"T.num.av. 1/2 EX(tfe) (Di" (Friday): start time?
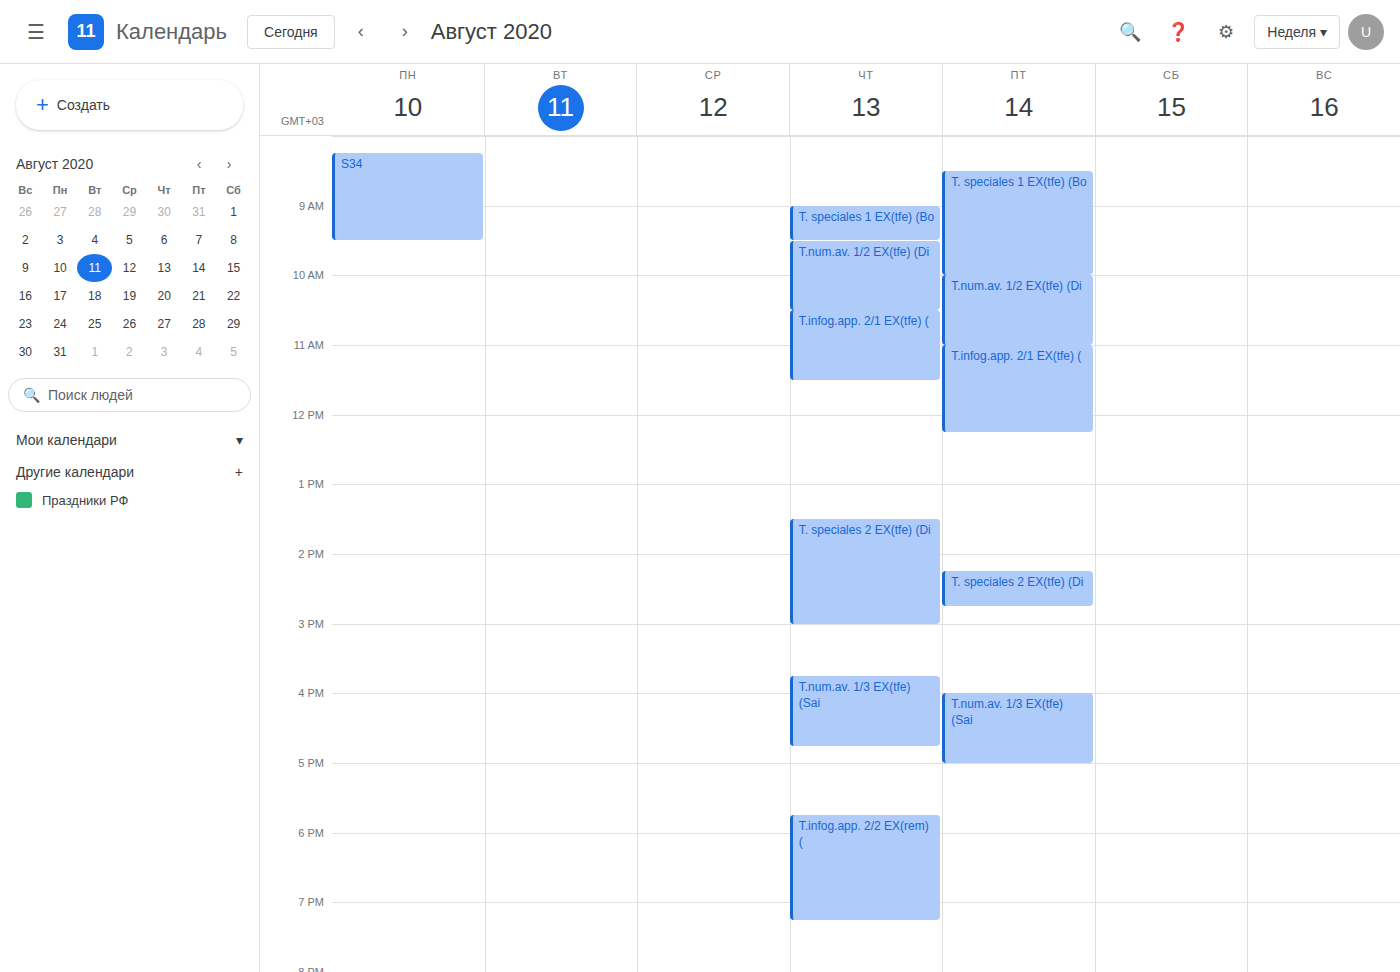
10:00 AM